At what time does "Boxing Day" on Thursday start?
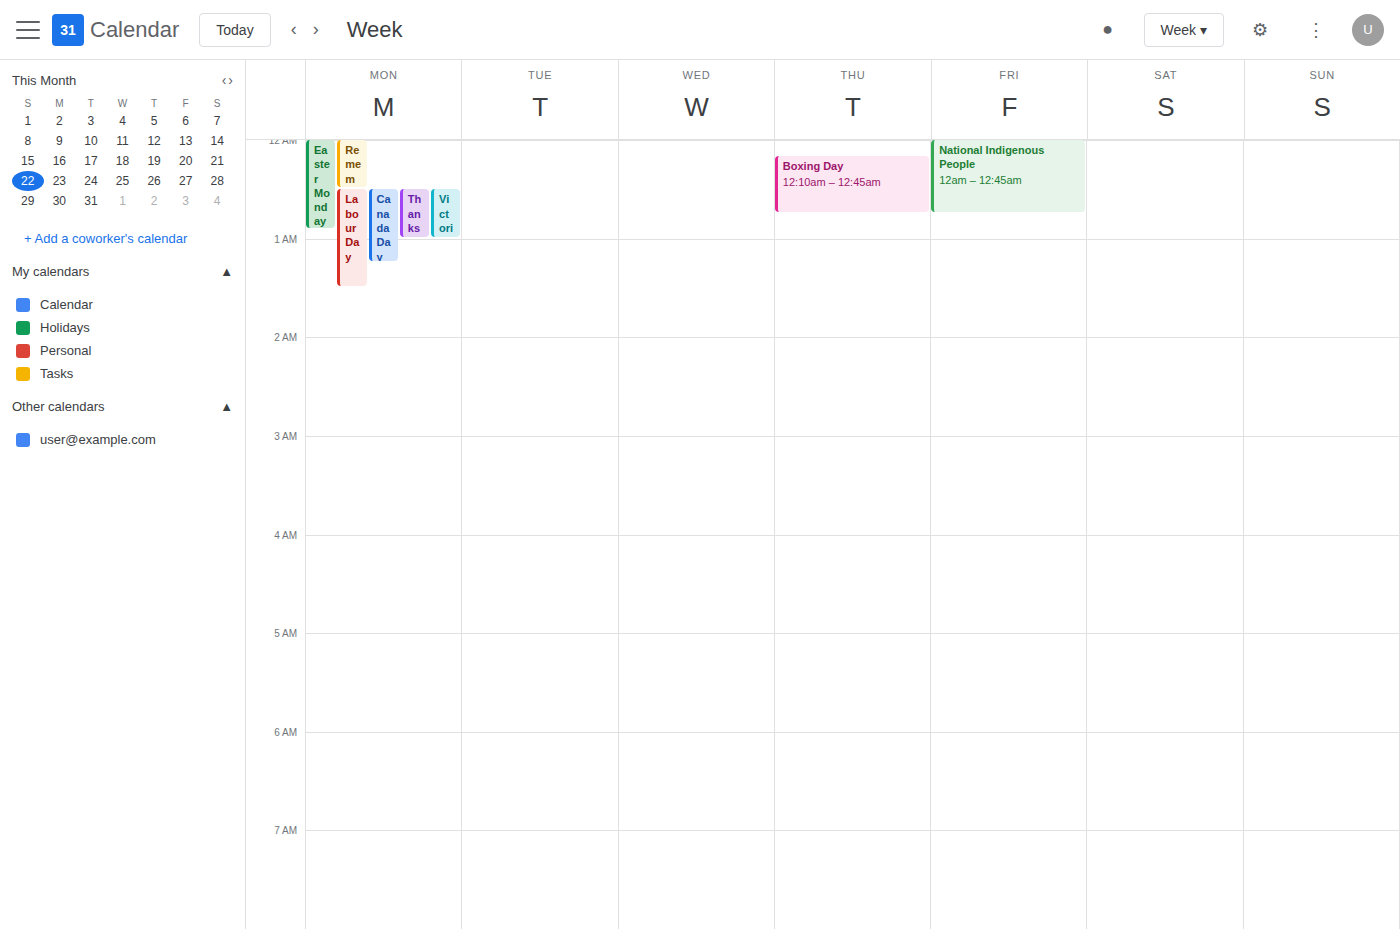
12:10 AM